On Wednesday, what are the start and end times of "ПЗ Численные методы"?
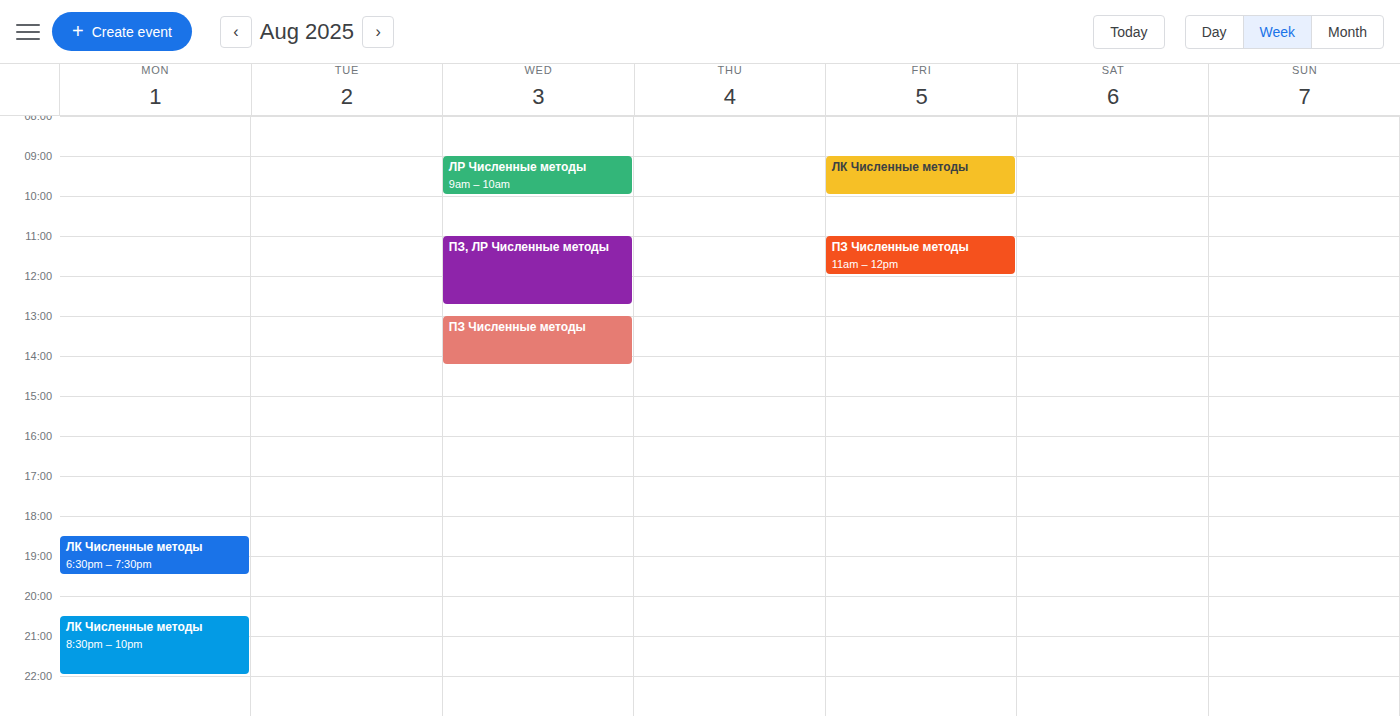
1:00 PM to 2:15 PM